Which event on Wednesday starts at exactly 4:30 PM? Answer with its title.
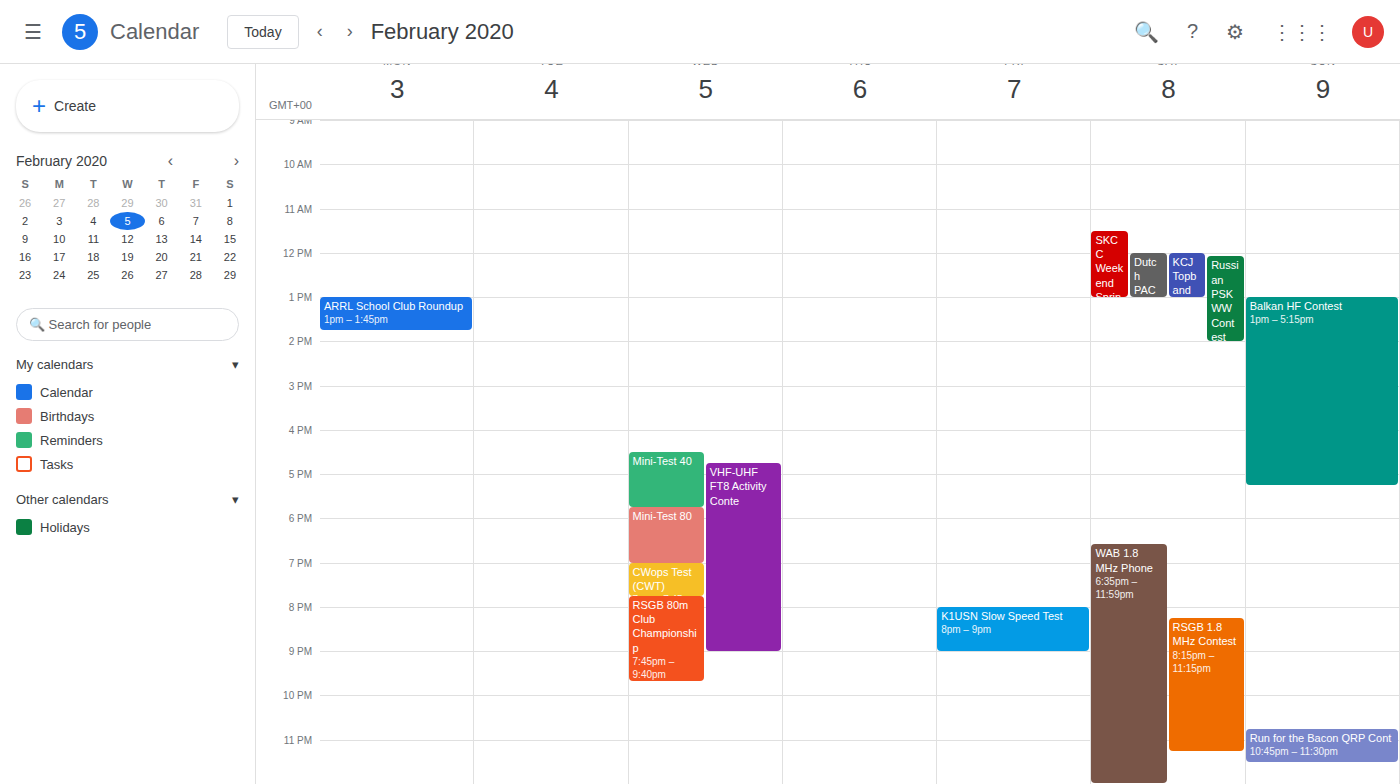
"Mini-Test 40"